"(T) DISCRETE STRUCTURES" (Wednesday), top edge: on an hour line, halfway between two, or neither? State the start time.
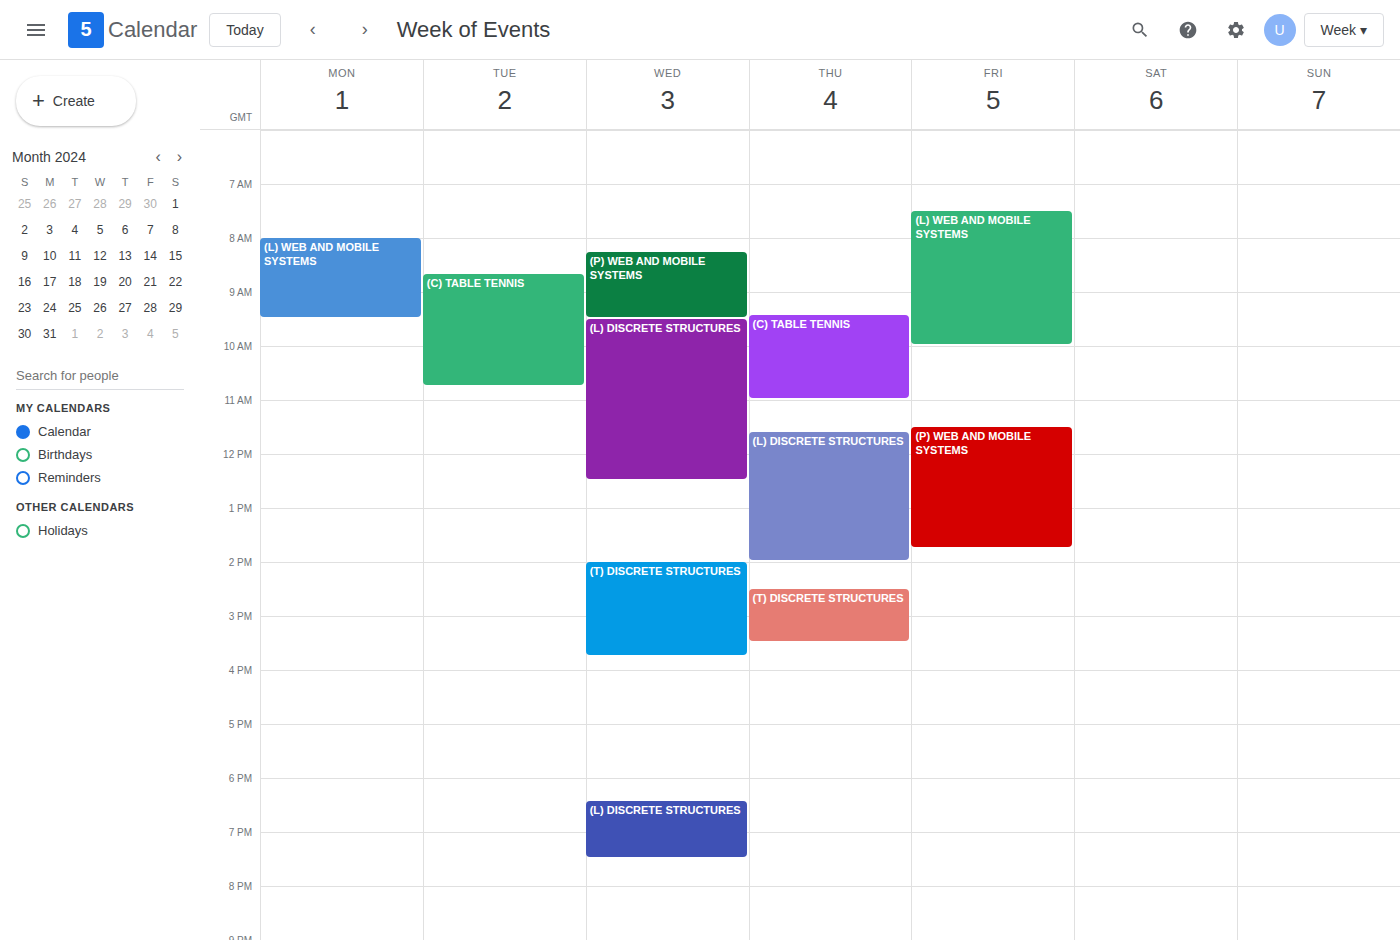
2:00 PM -- exactly on the 2 PM line.